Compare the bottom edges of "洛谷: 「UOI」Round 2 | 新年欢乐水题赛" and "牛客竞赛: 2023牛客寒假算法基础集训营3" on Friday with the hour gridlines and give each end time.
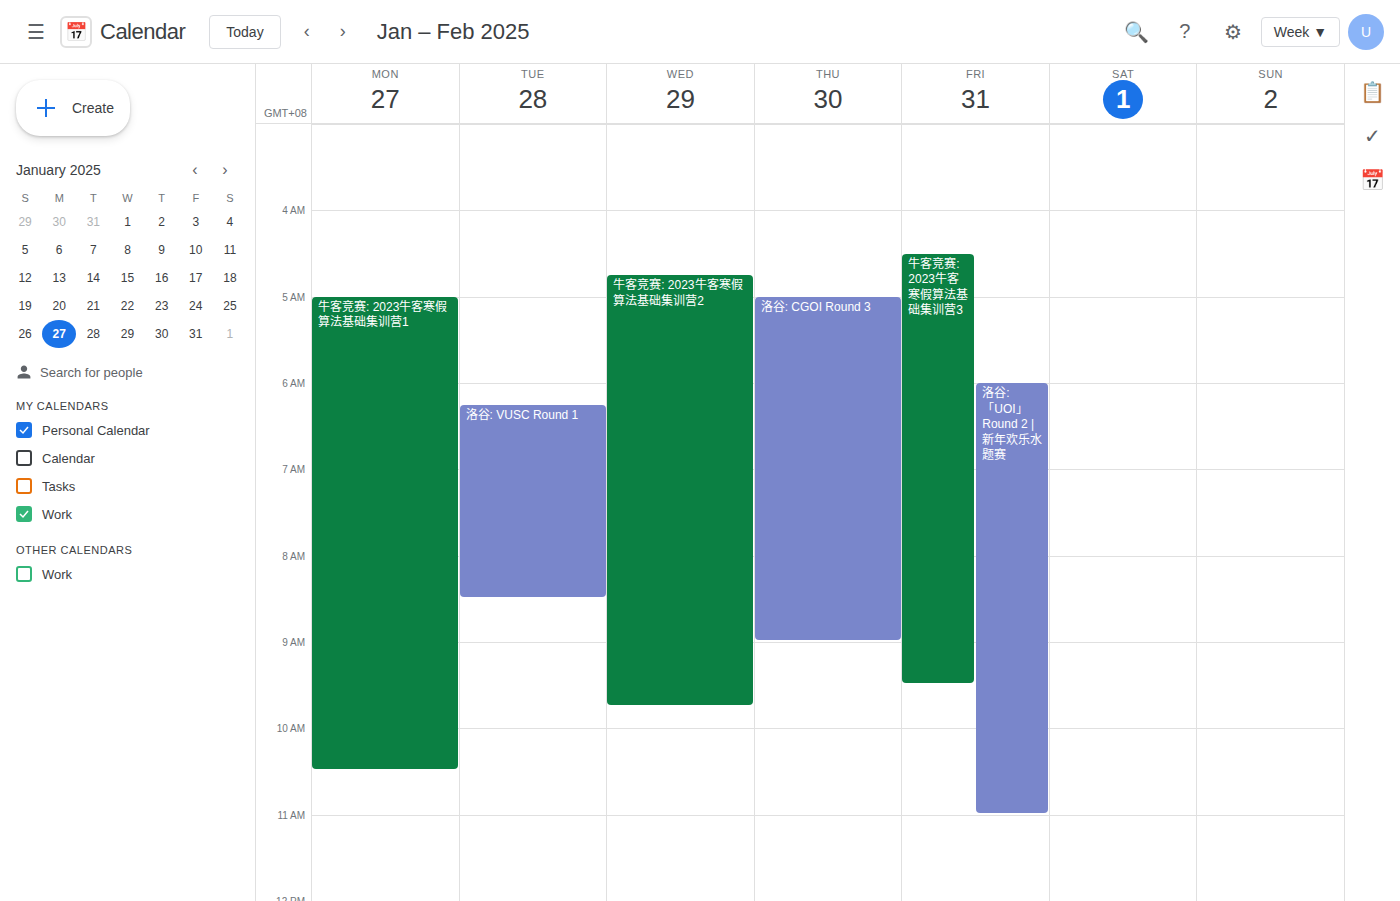
"洛谷: 「UOI」Round 2 | 新年欢乐水题赛": 11:00 AM, exactly on the 11 AM line. "牛客竞赛: 2023牛客寒假算法基础集训营3": 9:30 AM, halfway between the 9 AM and 10 AM lines.